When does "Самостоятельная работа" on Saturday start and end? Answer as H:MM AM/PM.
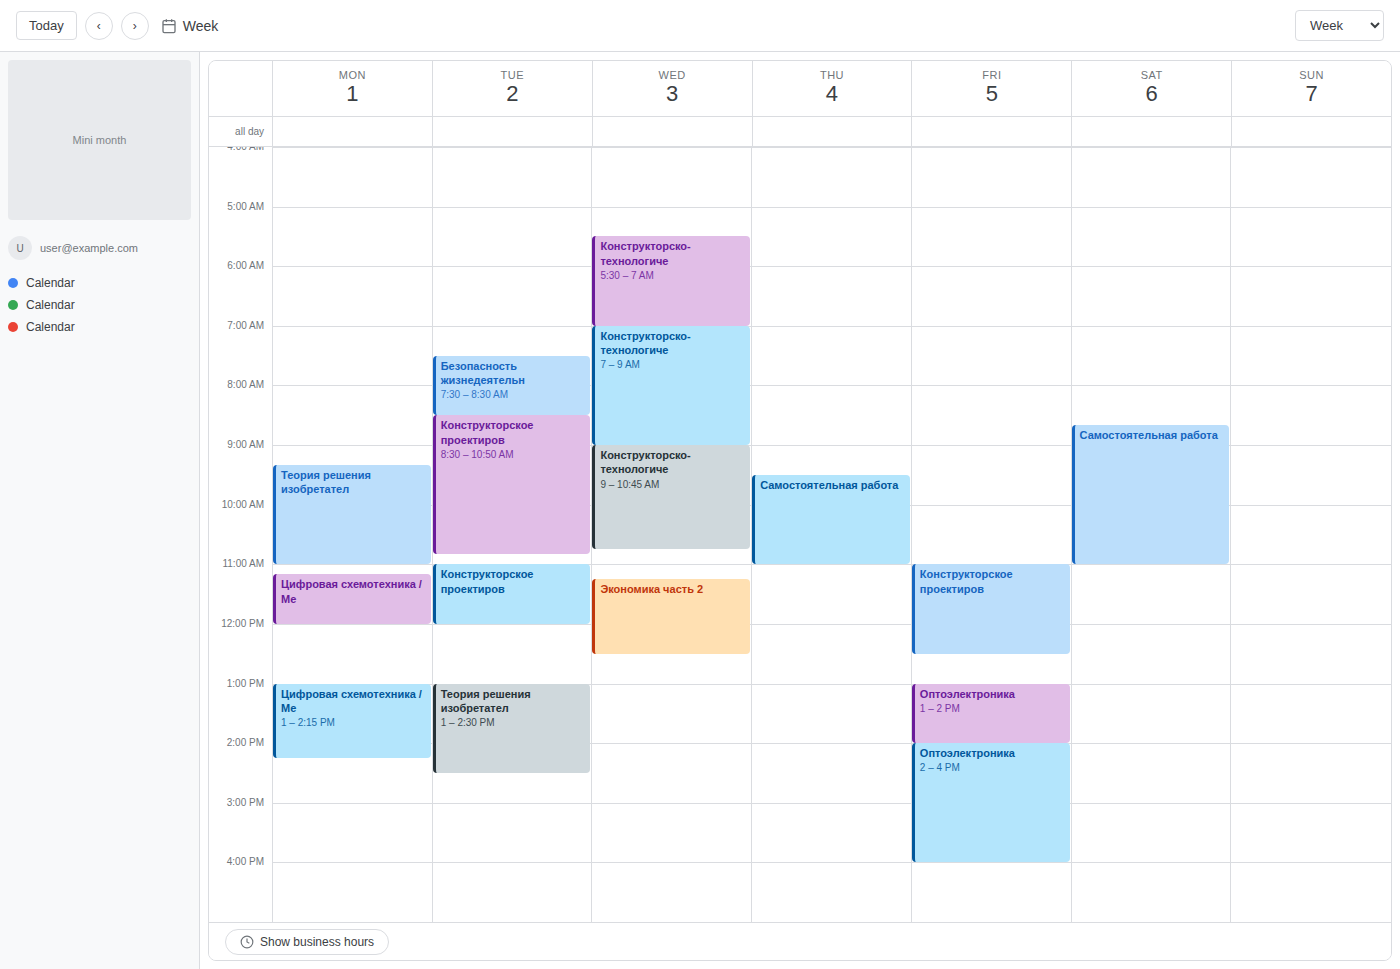
8:40 AM to 11:00 AM